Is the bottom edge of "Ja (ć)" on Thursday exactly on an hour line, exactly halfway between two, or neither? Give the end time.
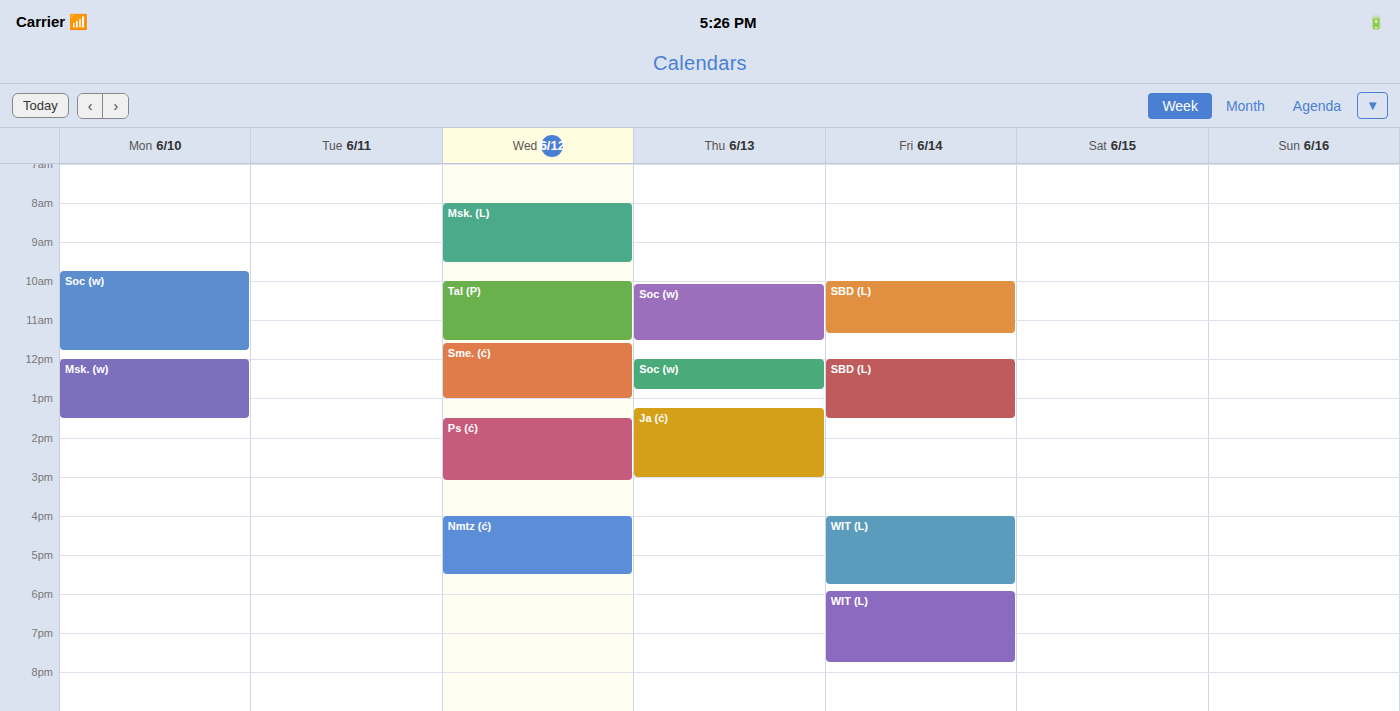
3:00 PM -- exactly on the 3 PM line.